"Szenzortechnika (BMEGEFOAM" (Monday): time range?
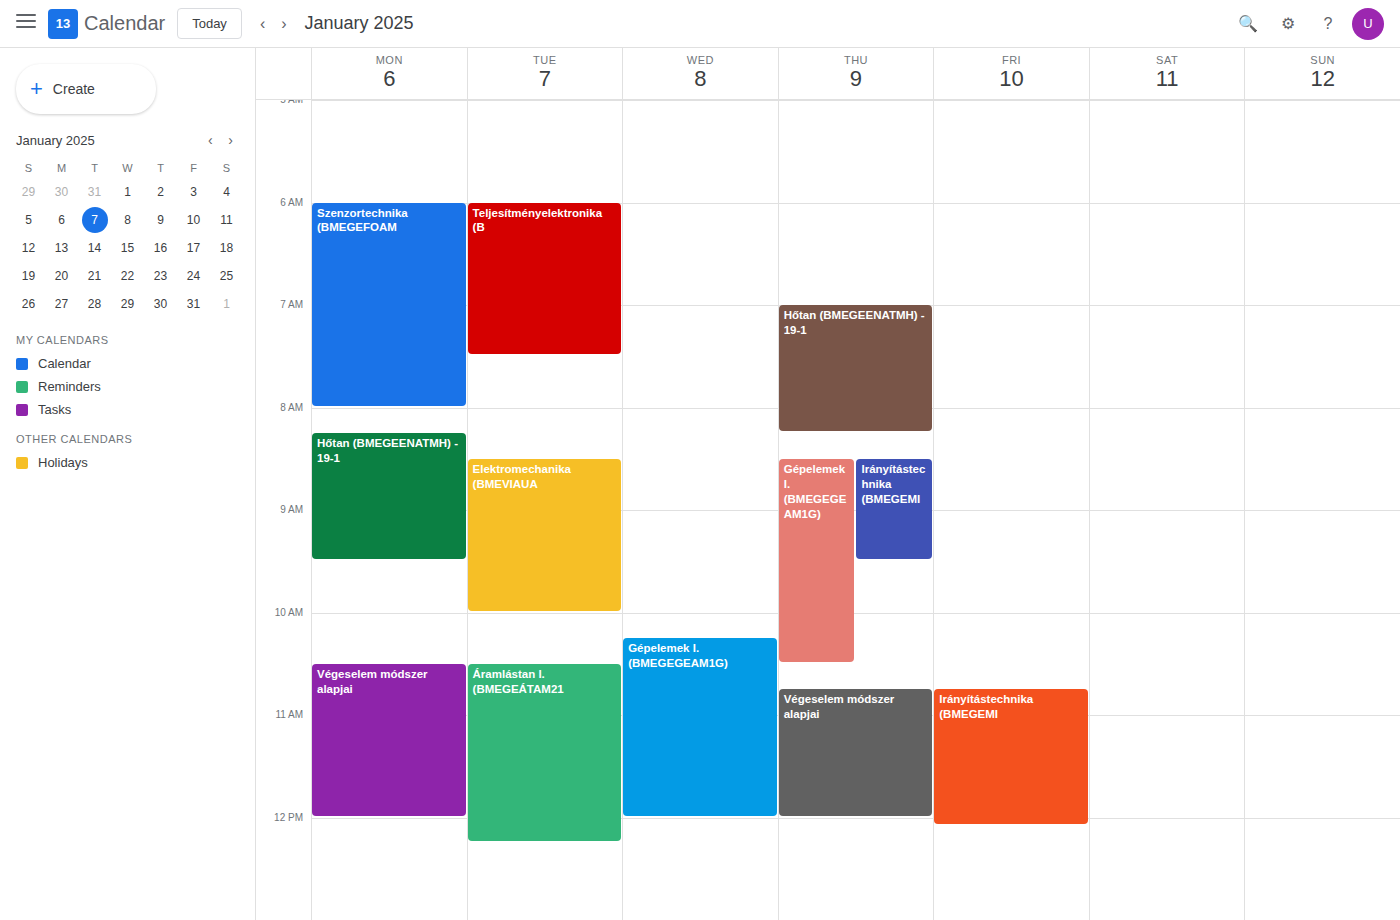
6:00 AM to 8:00 AM